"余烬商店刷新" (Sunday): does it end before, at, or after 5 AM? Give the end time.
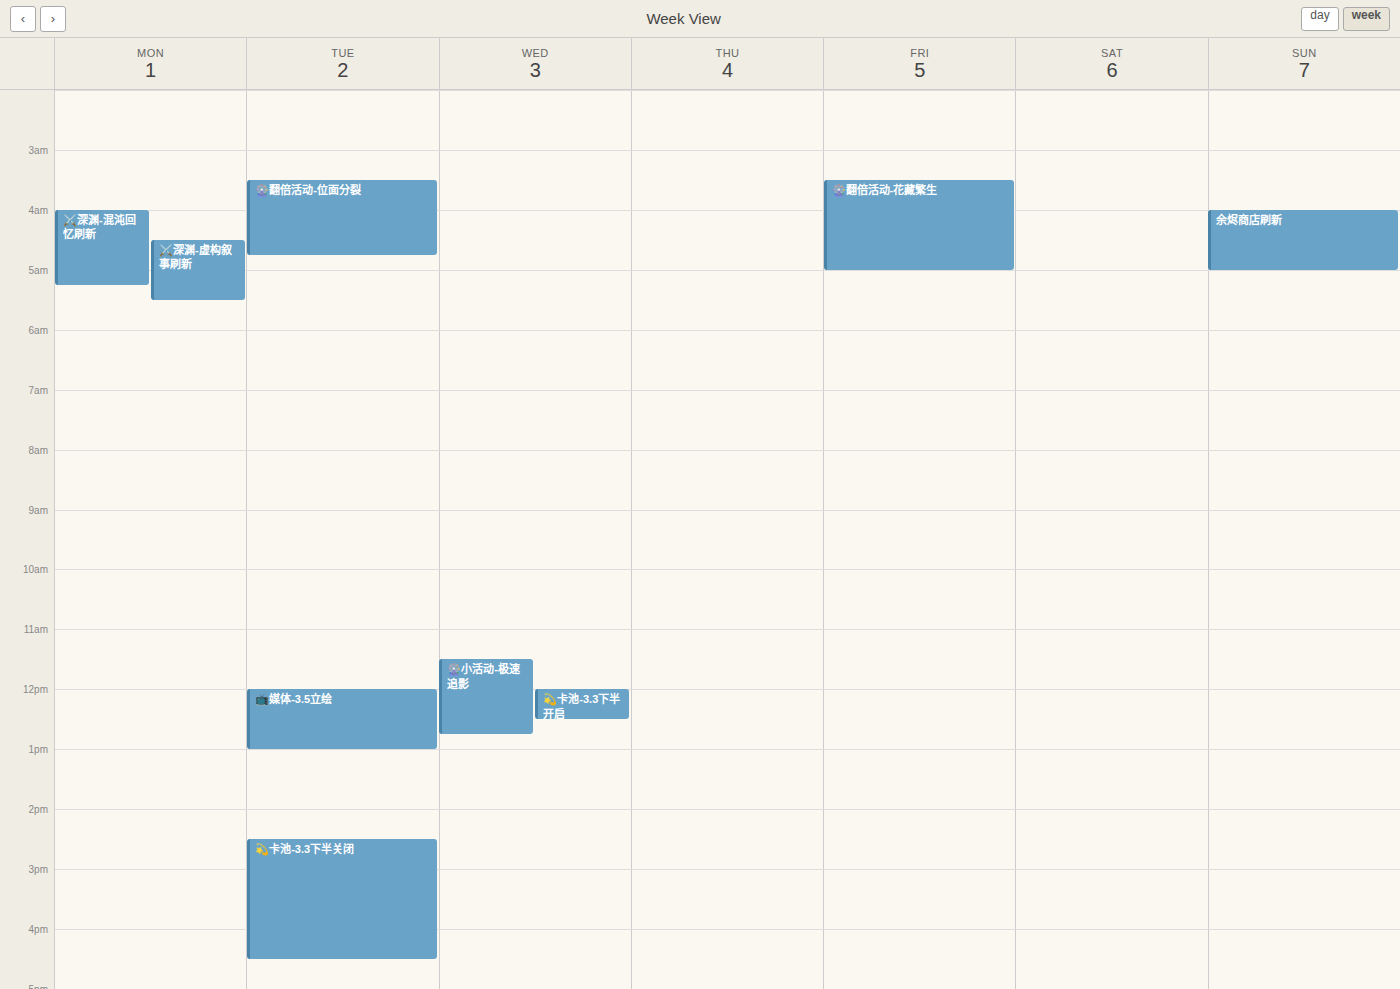
5:00 AM -- exactly at 5 AM, on the 5 AM line.